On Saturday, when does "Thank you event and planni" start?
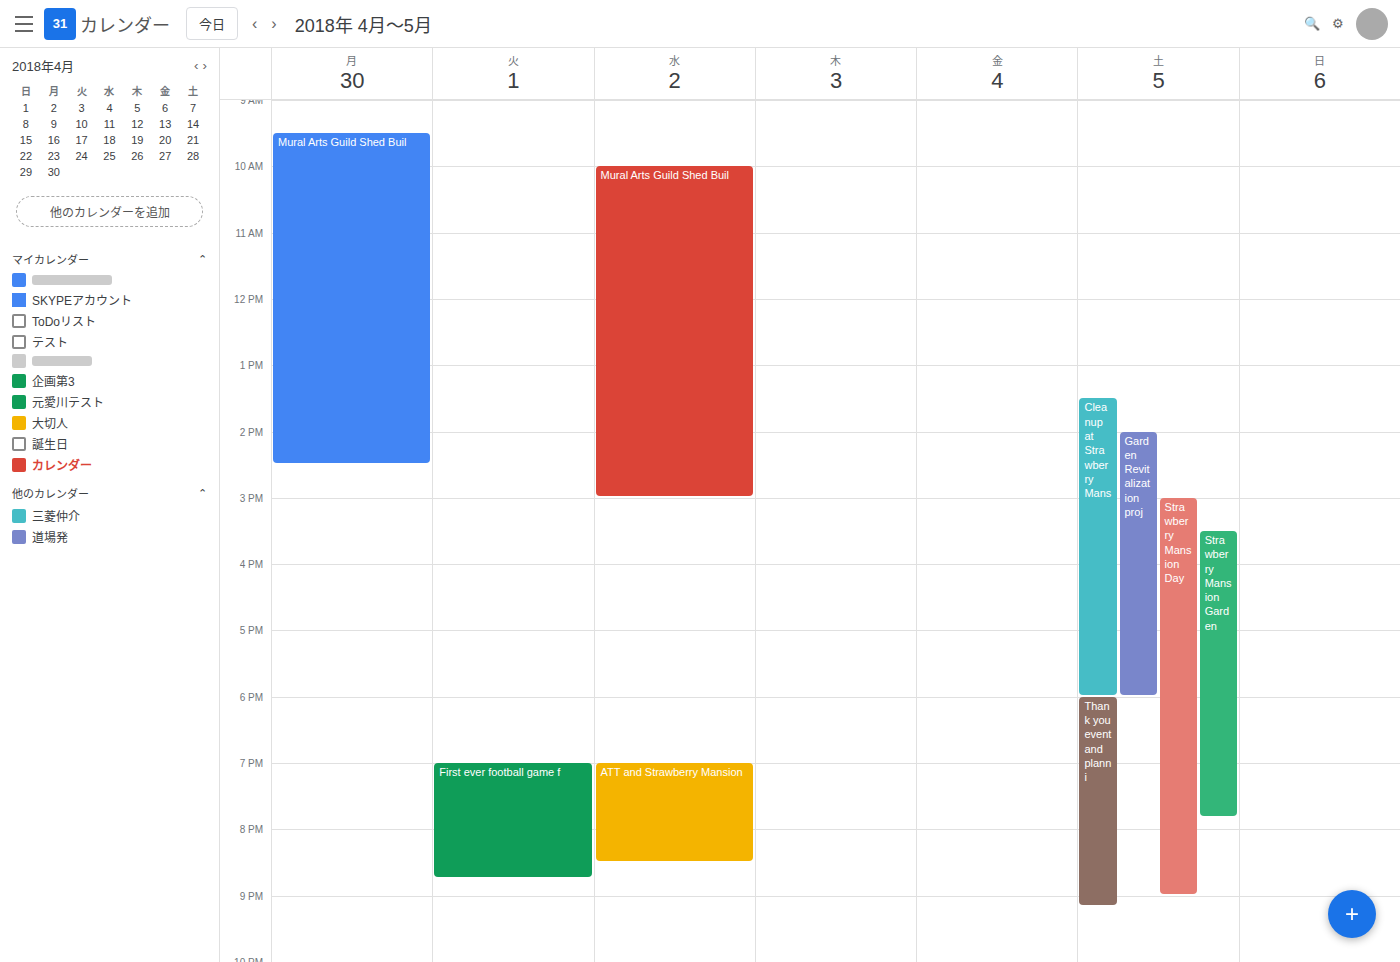
18:00